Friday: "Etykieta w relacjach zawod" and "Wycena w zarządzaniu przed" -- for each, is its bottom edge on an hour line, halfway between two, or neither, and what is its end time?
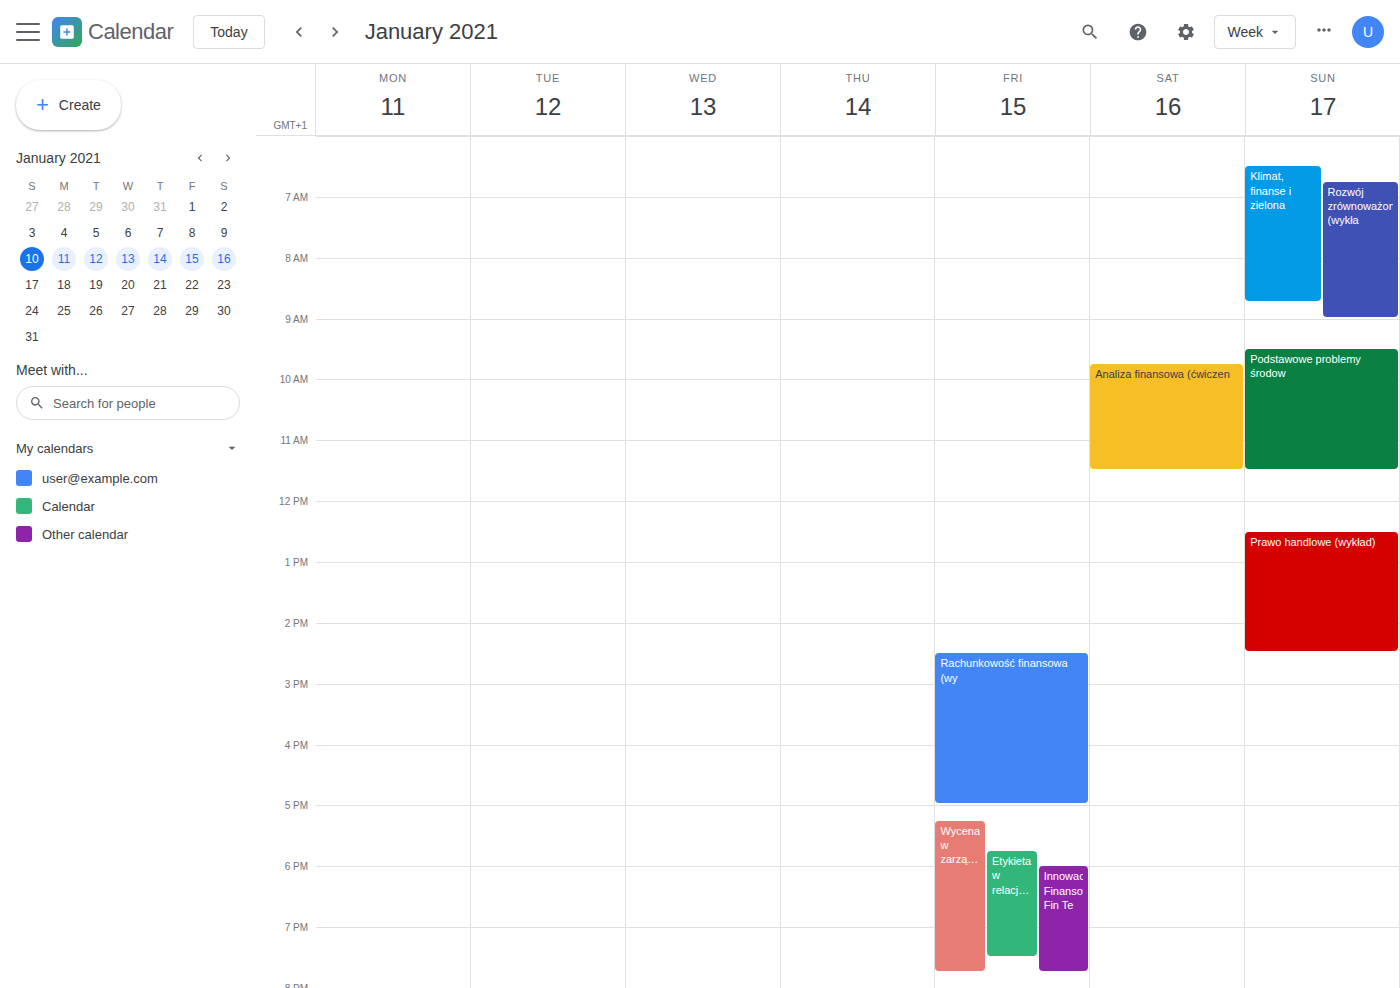
"Etykieta w relacjach zawod": 7:30 PM, halfway between the 7 PM and 8 PM lines. "Wycena w zarządzaniu przed": 7:45 PM, neither: three quarters of the way from the 7 PM line to the 8 PM line.